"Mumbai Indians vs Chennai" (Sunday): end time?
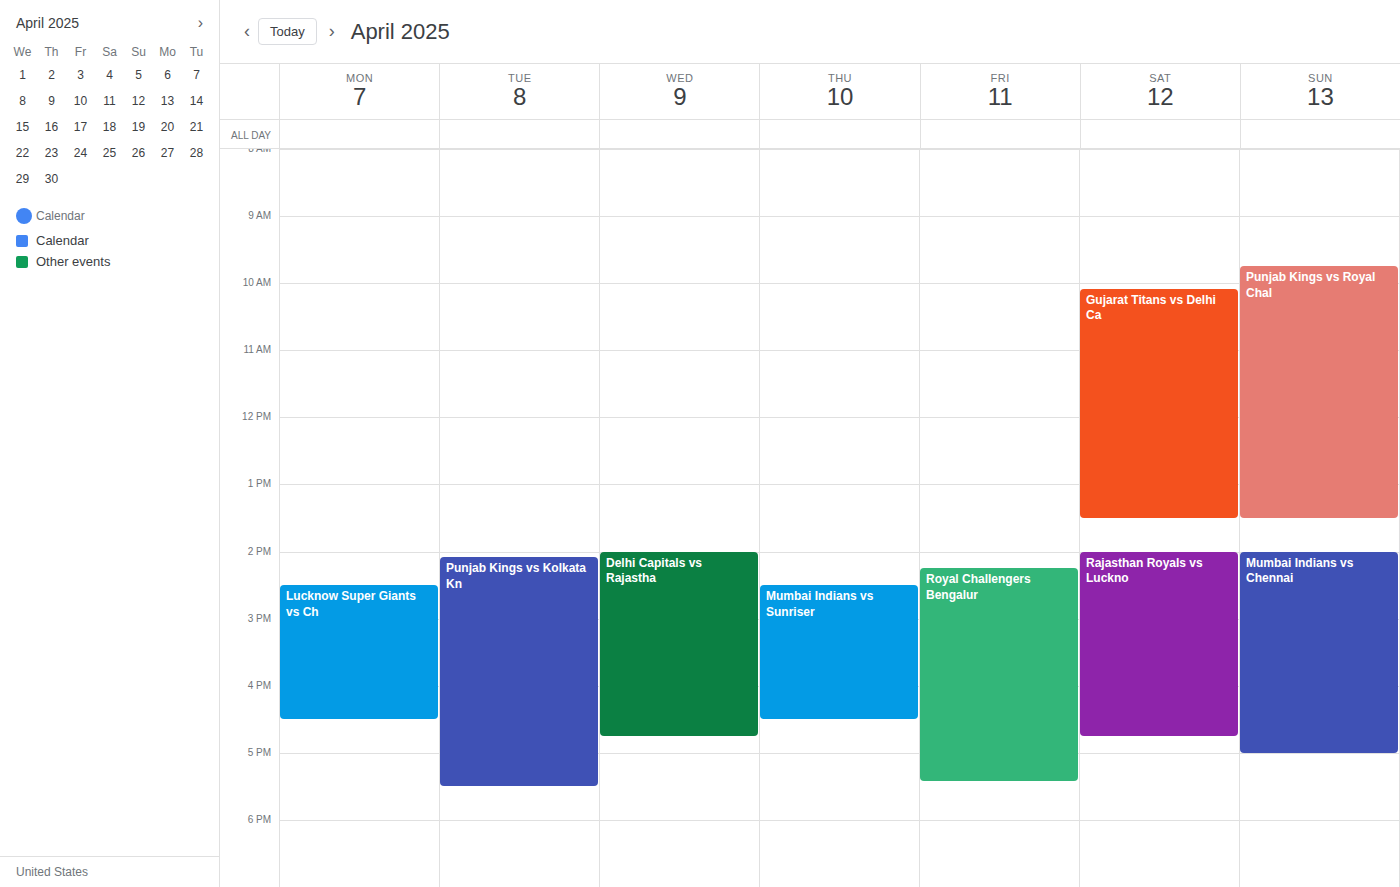
5:00 PM